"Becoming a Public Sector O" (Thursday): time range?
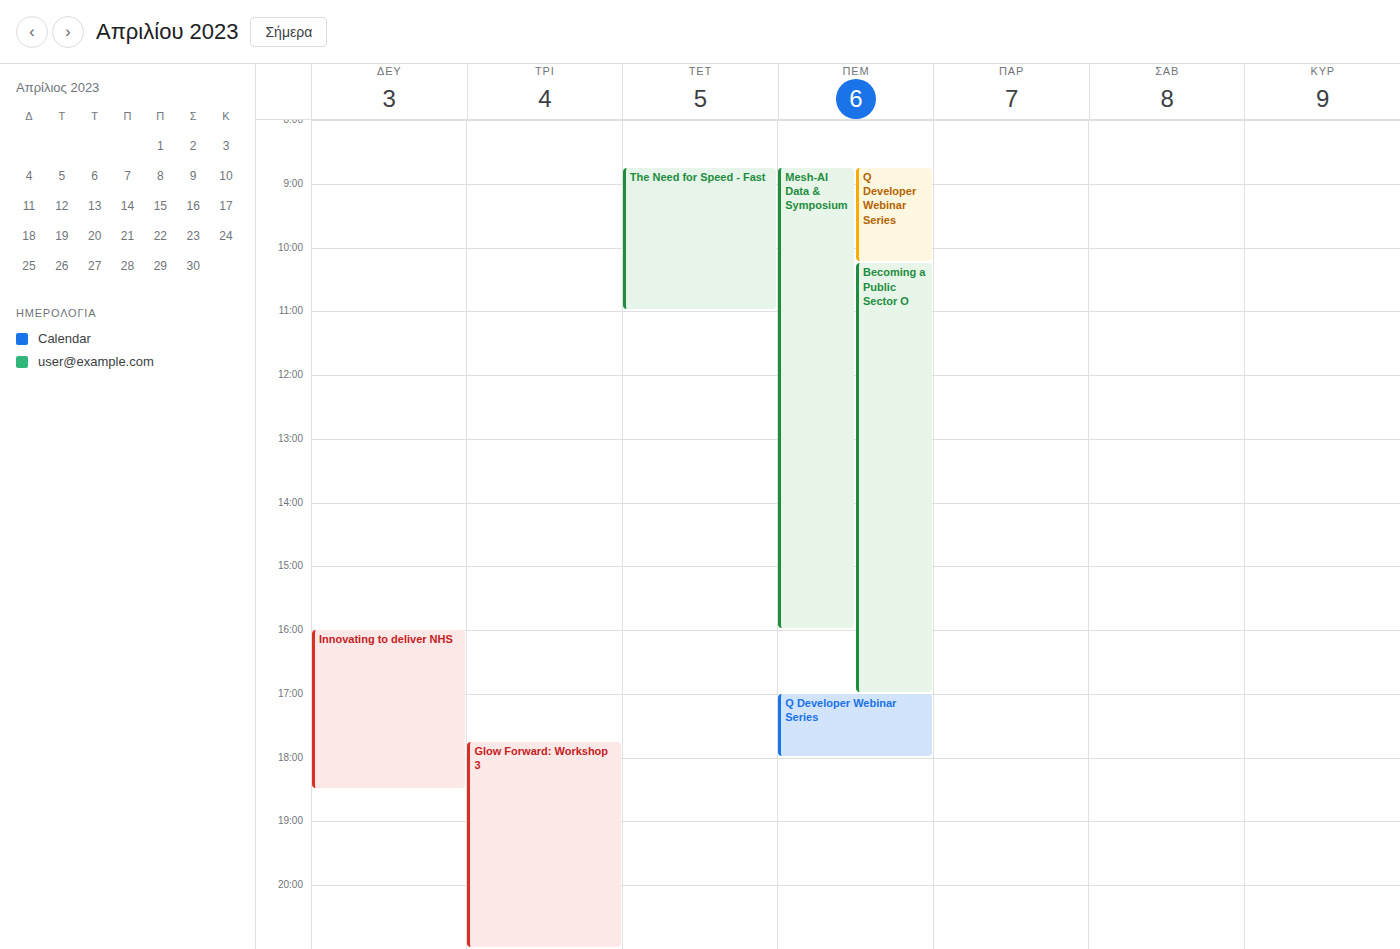
10:15 AM to 5:00 PM